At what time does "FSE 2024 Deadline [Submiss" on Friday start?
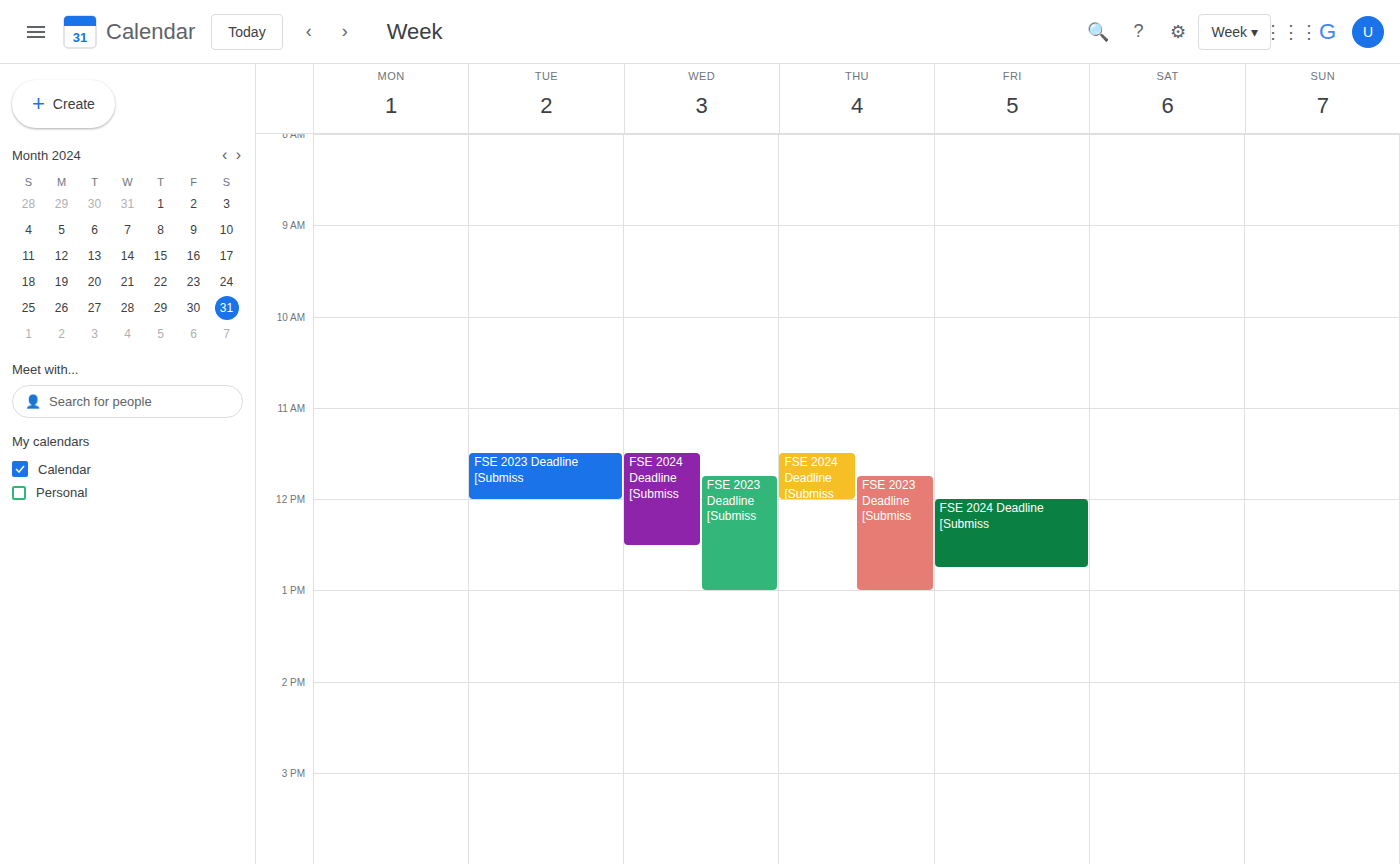
12:00 PM